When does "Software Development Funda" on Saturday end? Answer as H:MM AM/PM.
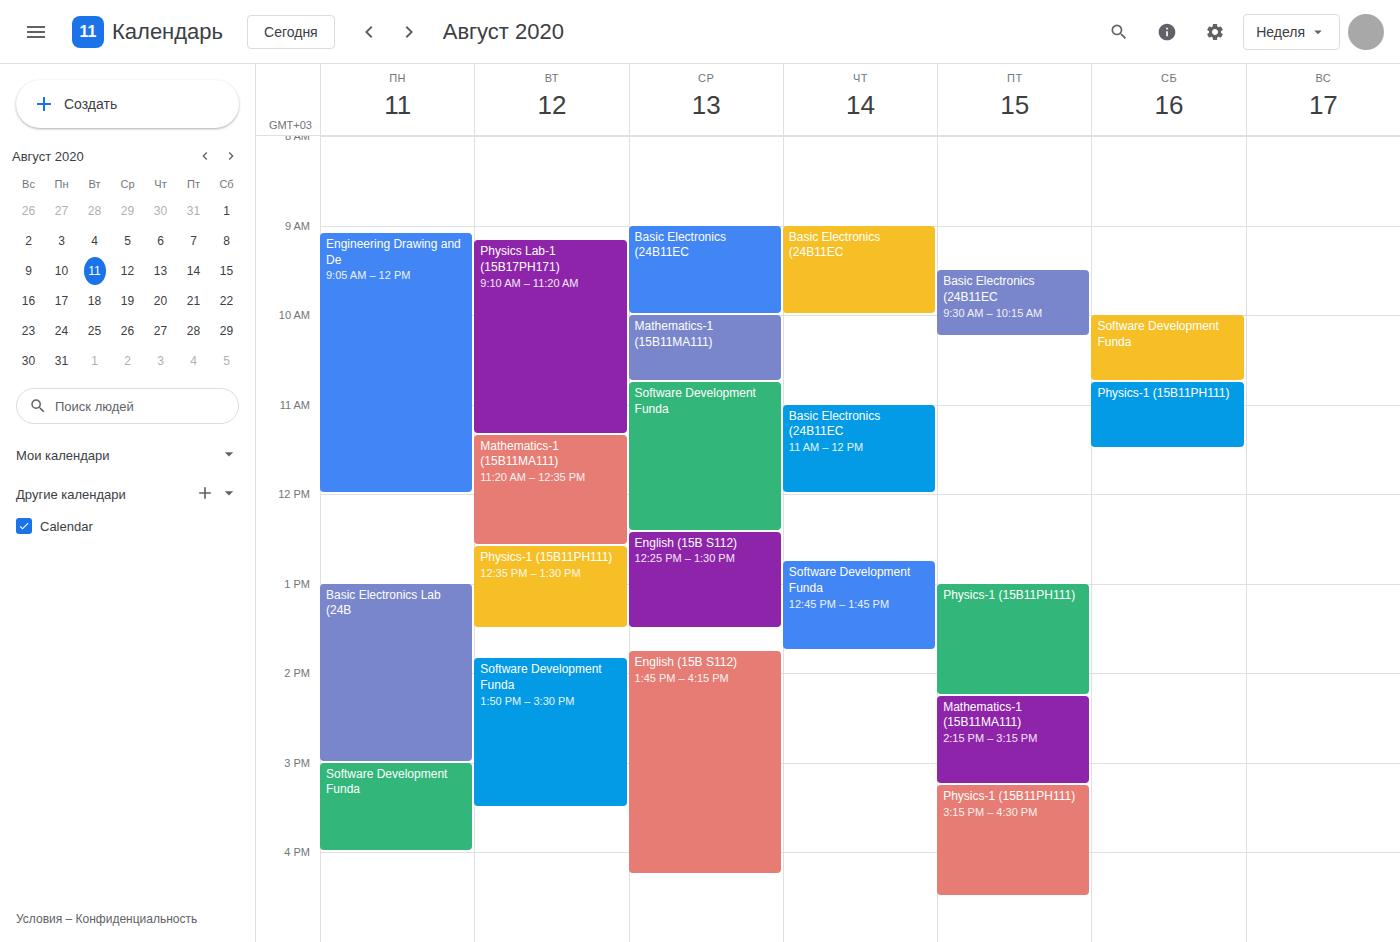
10:45 AM